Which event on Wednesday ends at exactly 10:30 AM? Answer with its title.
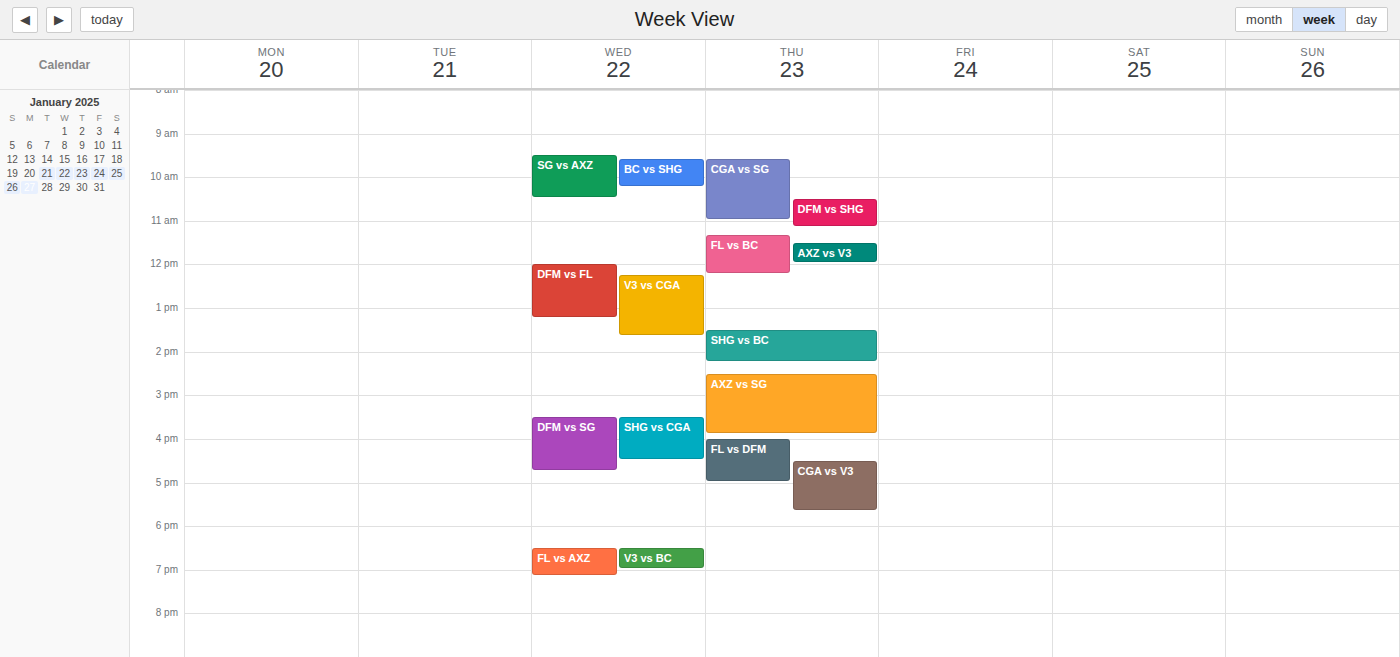
"SG vs AXZ"